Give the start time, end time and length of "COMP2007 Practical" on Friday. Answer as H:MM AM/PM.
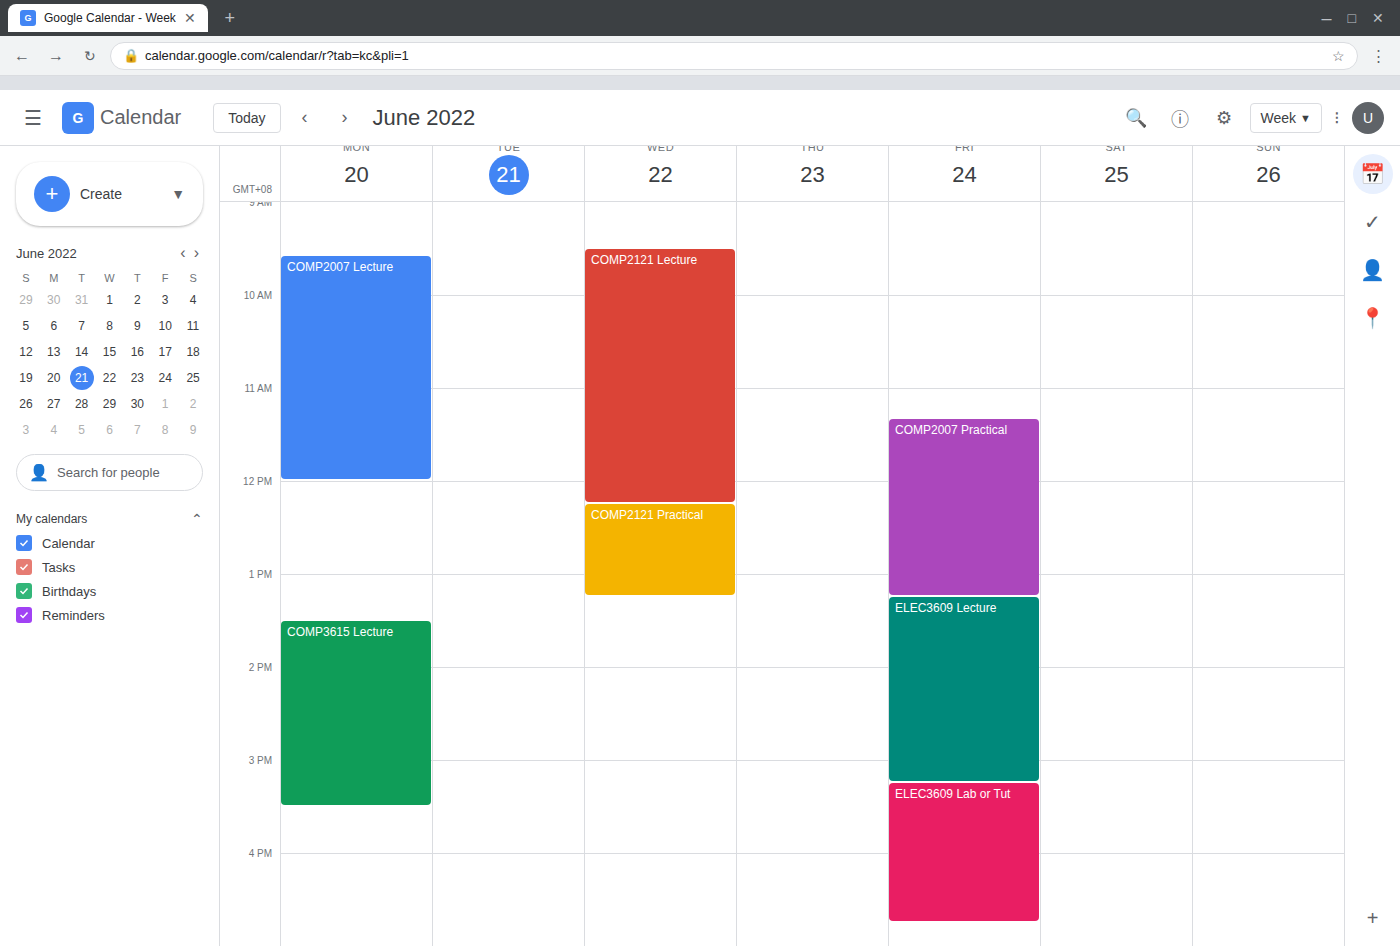
11:20 AM to 1:15 PM, 1 hour 55 minutes